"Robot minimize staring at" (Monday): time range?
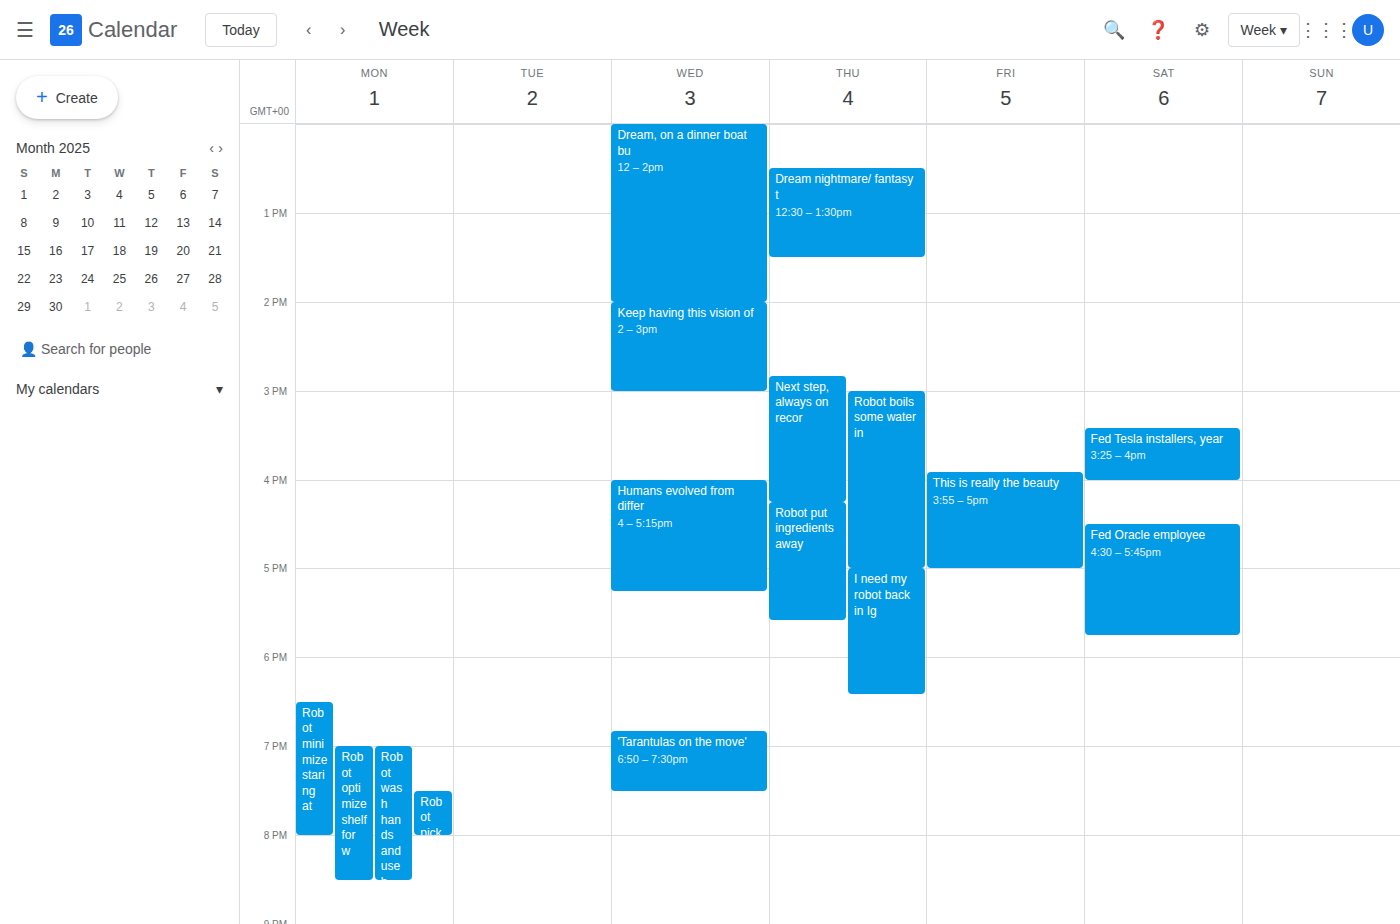
6:30 PM to 8:00 PM